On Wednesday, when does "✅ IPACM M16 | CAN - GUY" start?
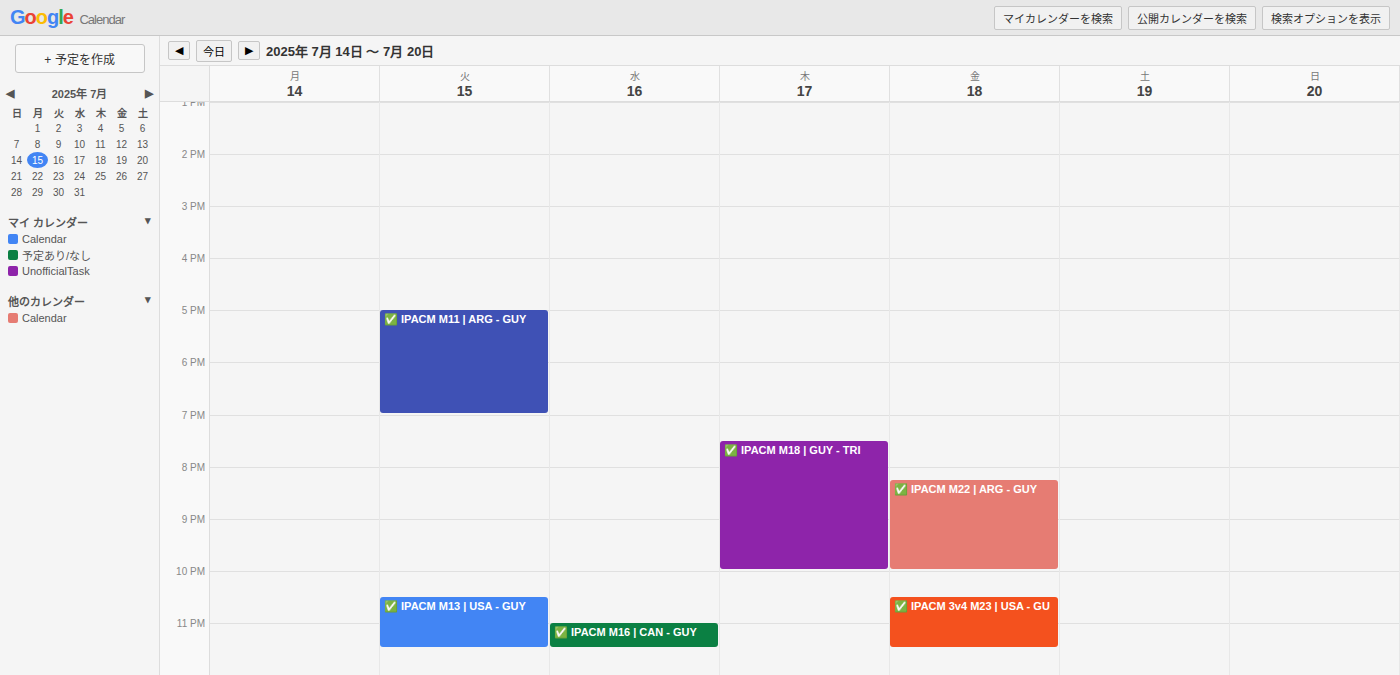
11:00 PM